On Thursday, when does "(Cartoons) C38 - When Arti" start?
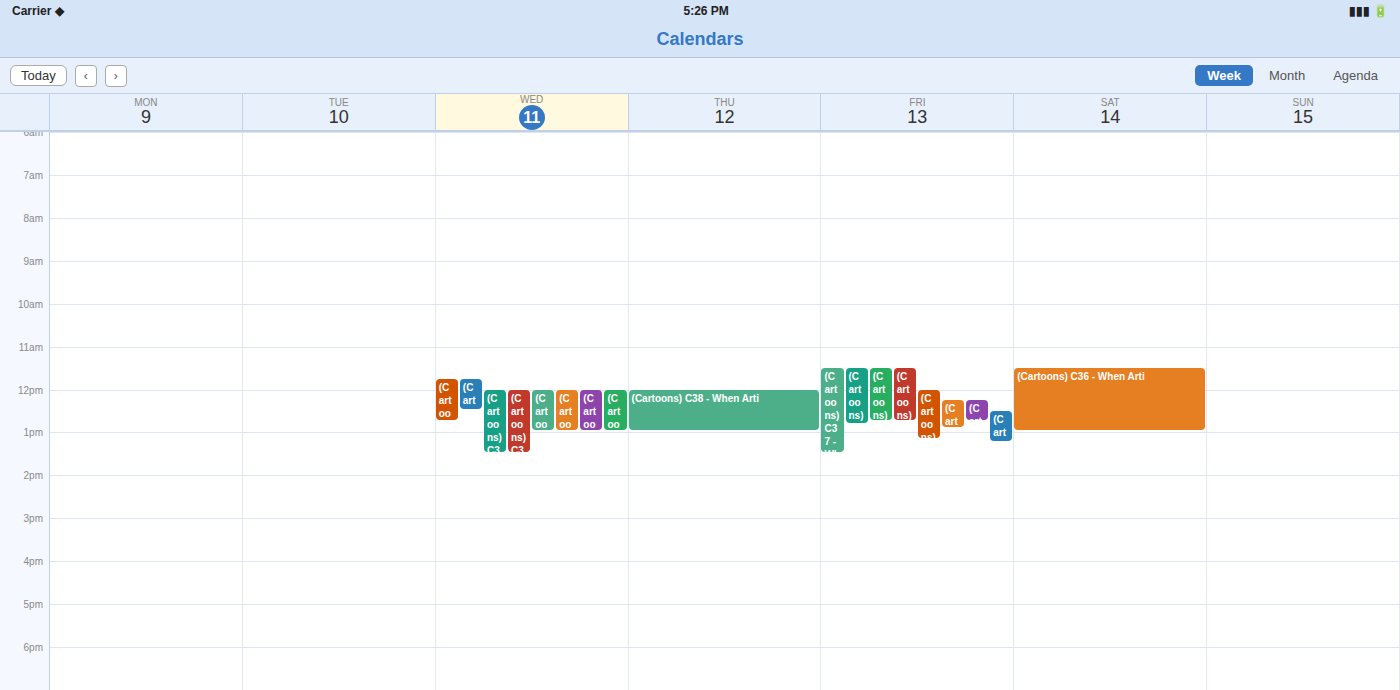
12:00